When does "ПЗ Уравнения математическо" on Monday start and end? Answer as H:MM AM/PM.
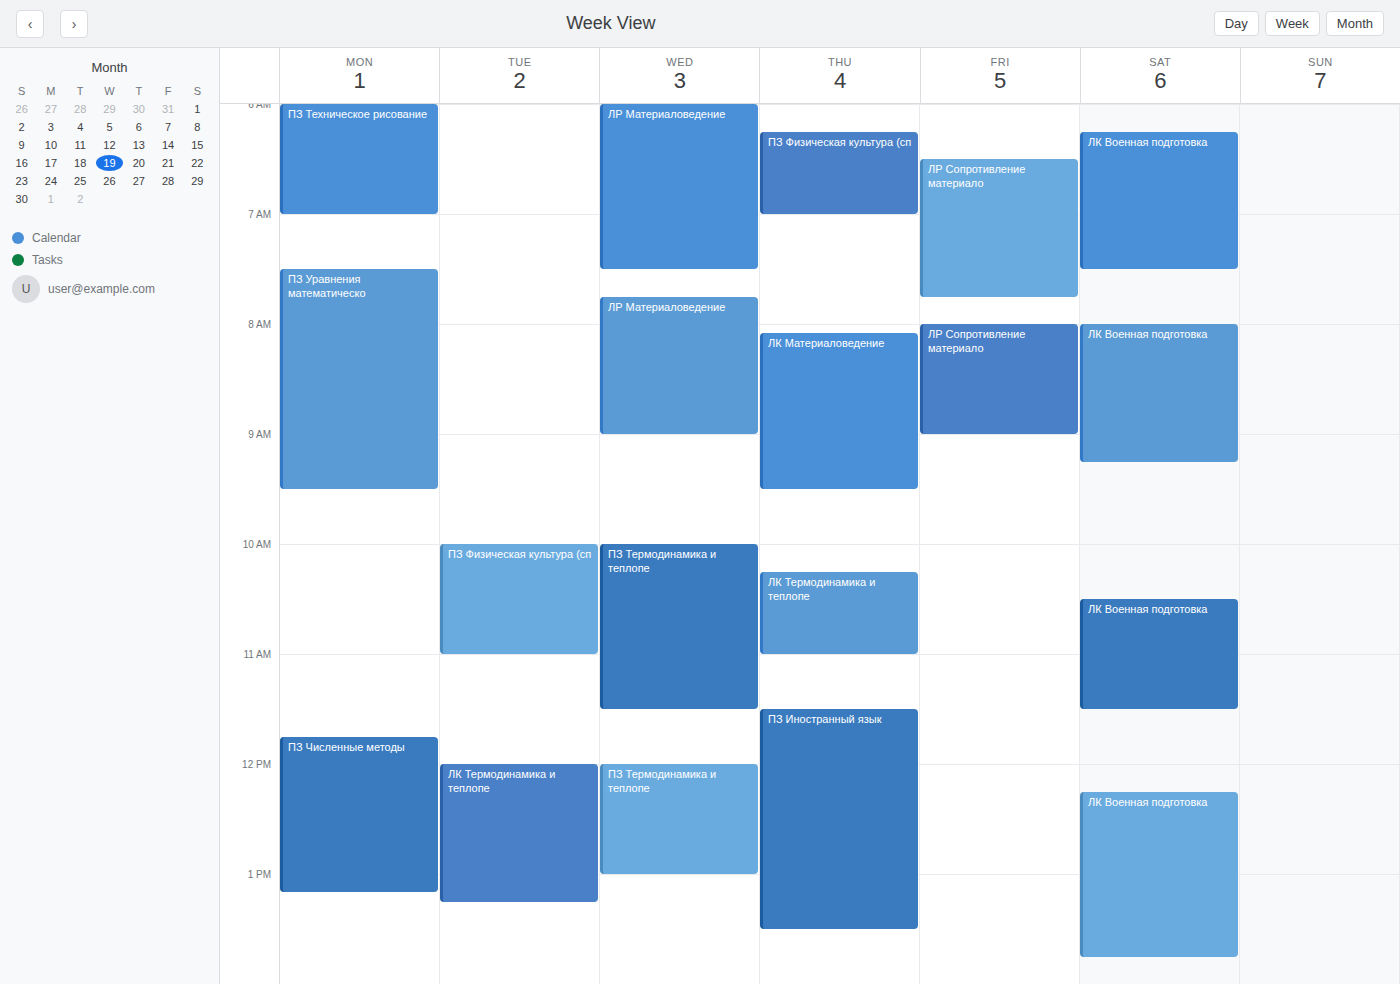
7:30 AM to 9:30 AM